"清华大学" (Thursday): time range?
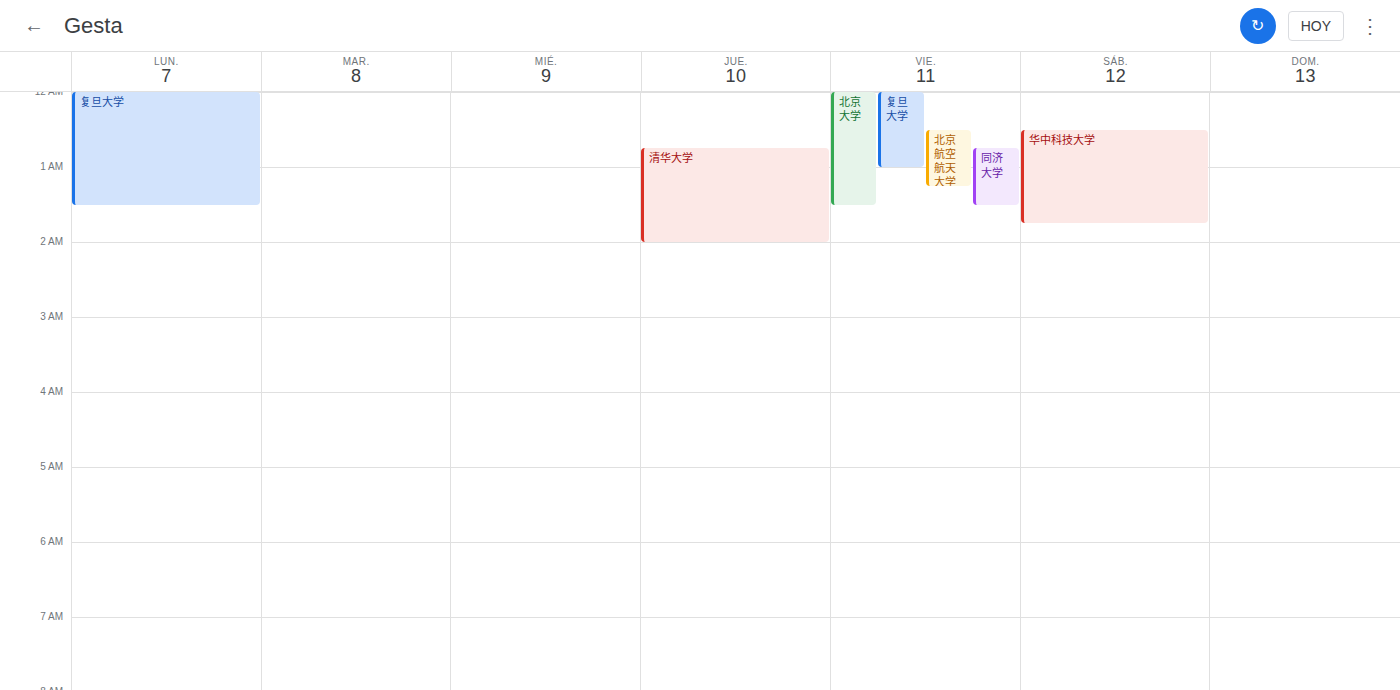
12:45 AM to 2:00 AM